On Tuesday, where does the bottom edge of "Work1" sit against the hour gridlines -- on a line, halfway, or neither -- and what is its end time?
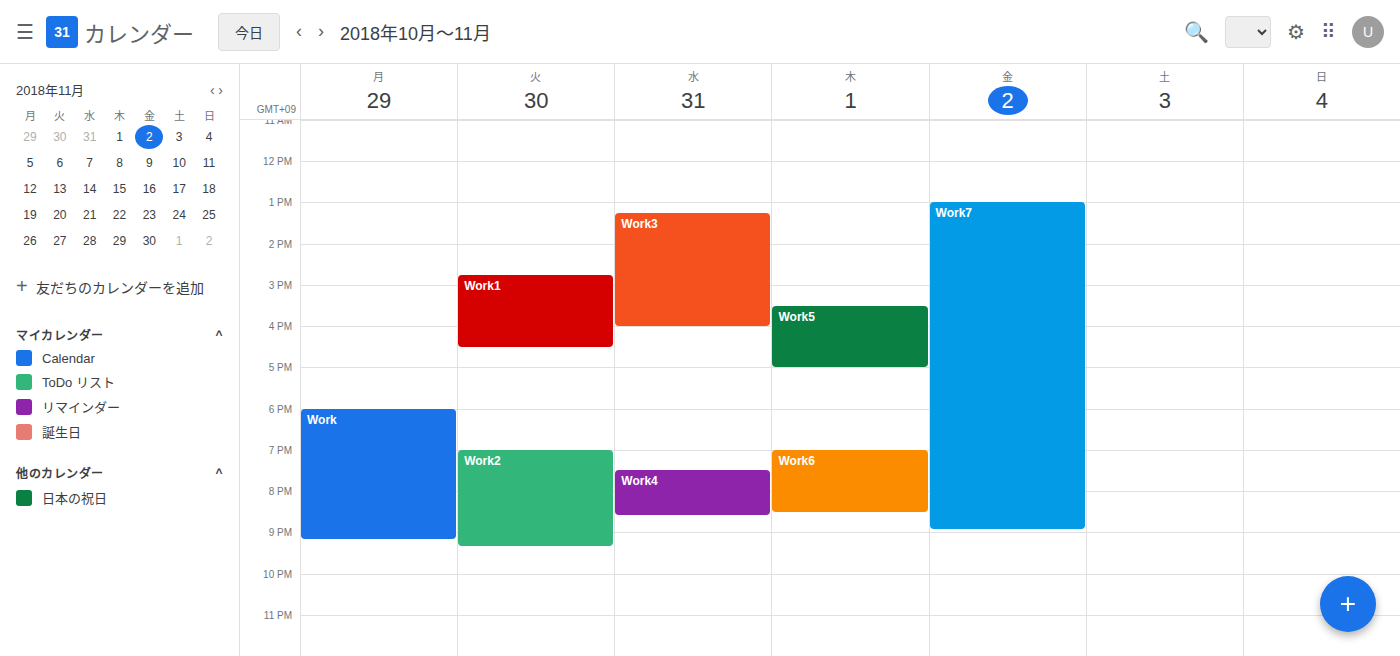
4:30 PM -- halfway between the 4 PM and 5 PM lines.